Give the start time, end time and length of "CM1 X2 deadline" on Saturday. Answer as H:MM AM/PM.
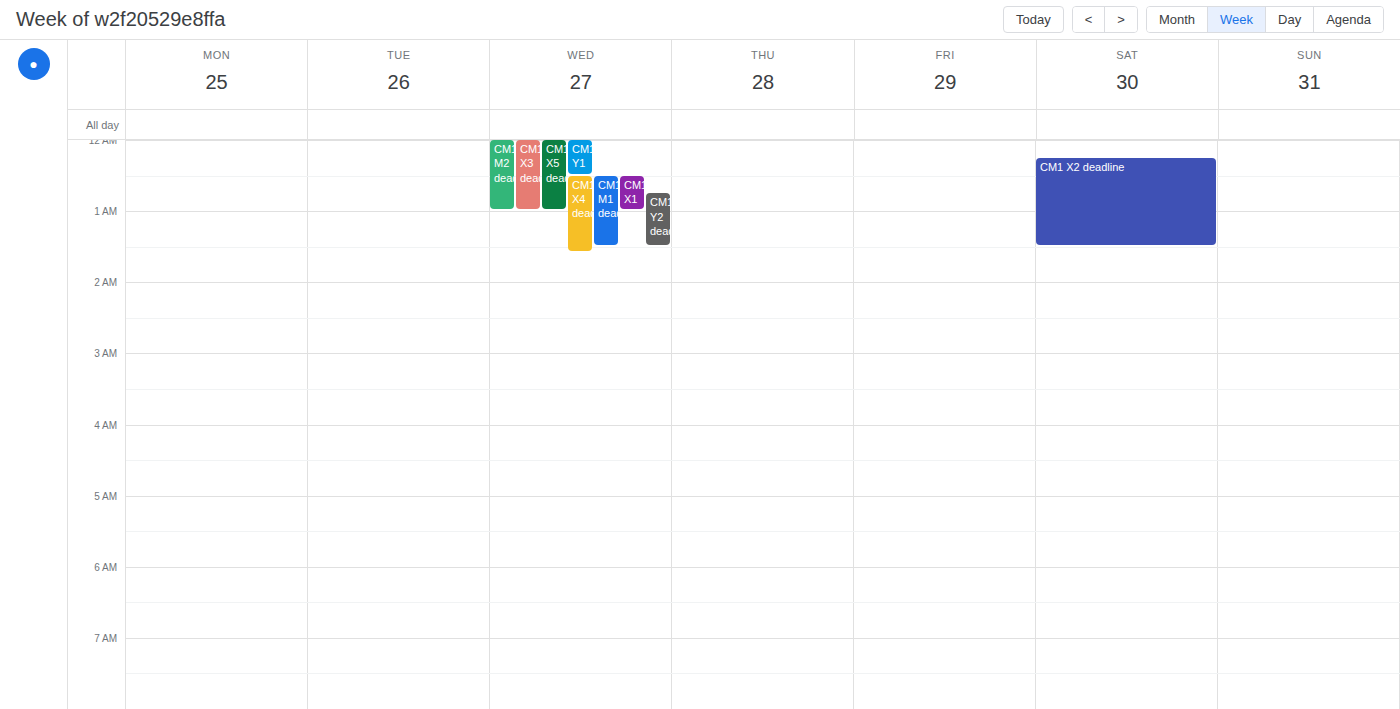
12:15 AM to 1:30 AM, 1 hour 15 minutes